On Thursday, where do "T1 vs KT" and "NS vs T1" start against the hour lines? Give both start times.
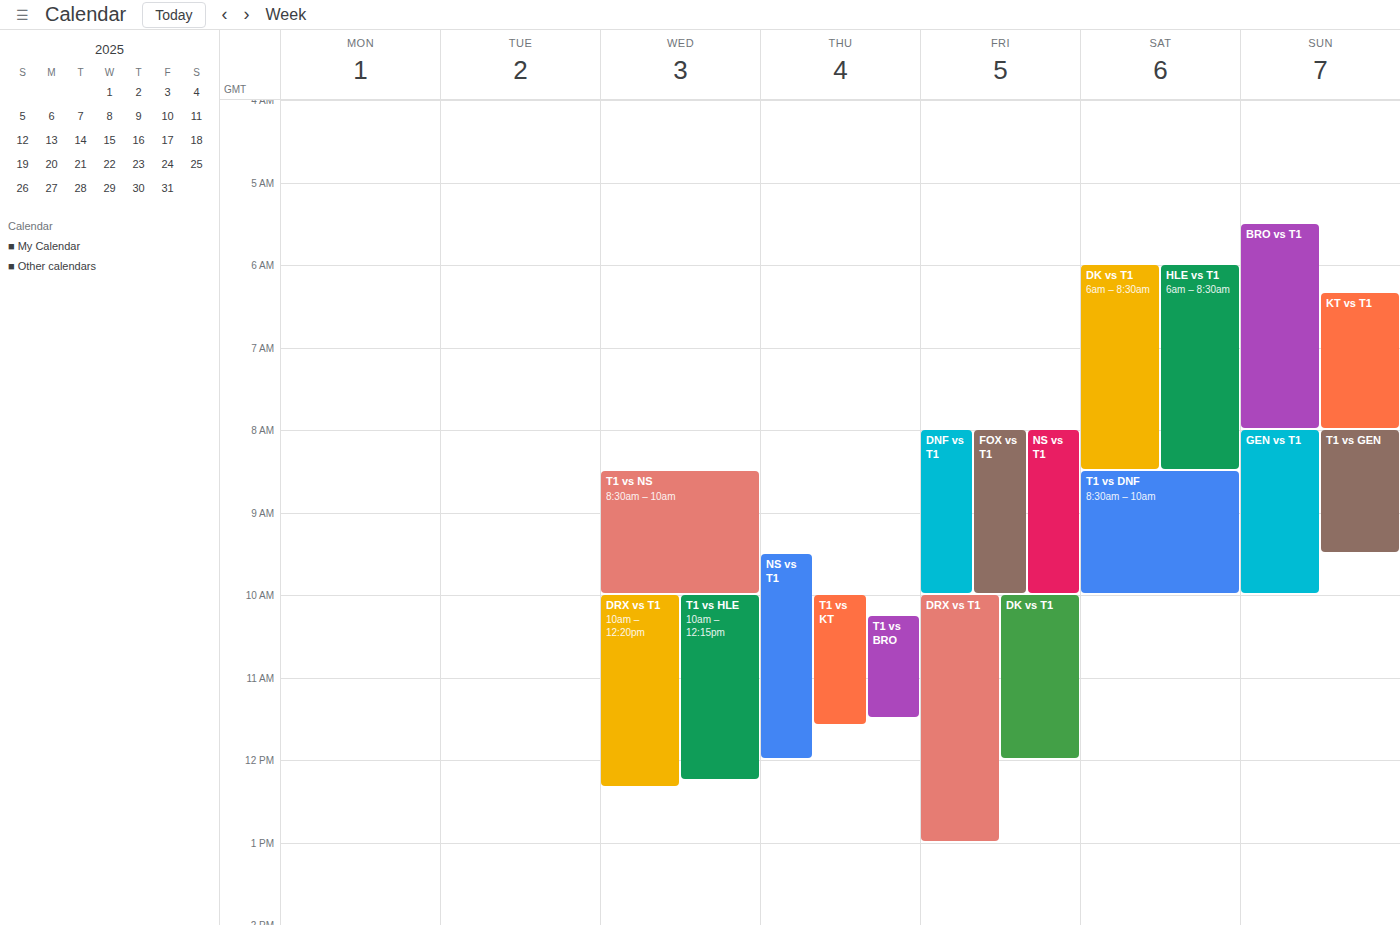
"T1 vs KT": 10:00 AM, exactly on the 10 AM line. "NS vs T1": 9:30 AM, halfway between the 9 AM and 10 AM lines.